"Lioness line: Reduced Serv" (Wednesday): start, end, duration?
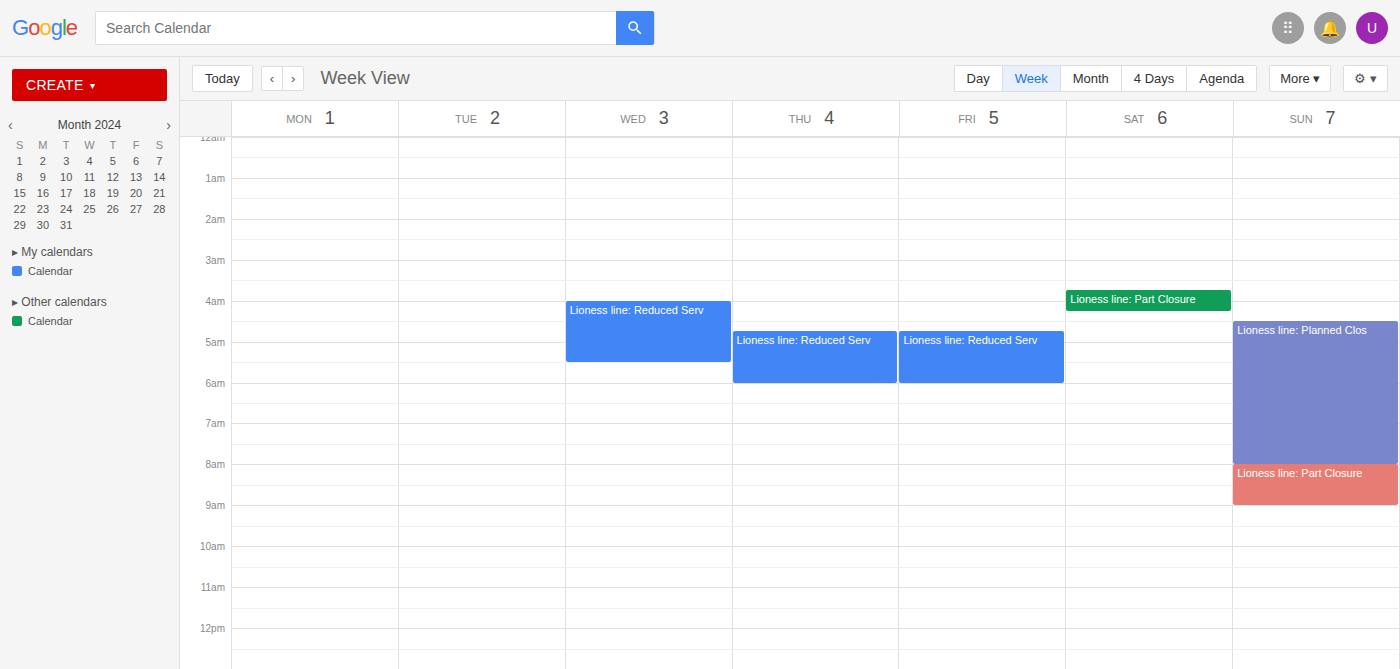
4:00 AM to 5:30 AM, 1 hour 30 minutes